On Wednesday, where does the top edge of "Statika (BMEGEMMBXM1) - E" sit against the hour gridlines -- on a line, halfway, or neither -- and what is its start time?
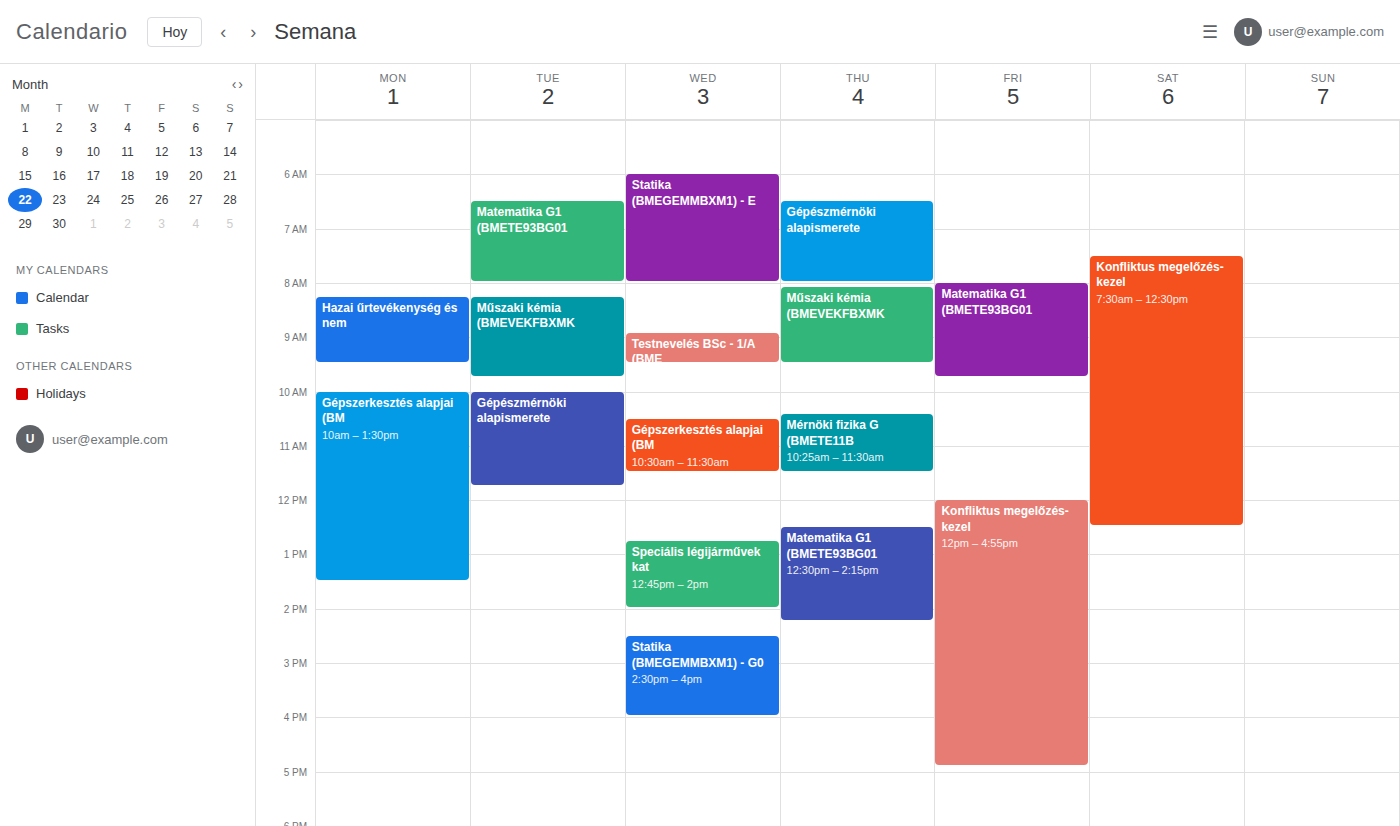
06:00 -- exactly on the 06:00 line.